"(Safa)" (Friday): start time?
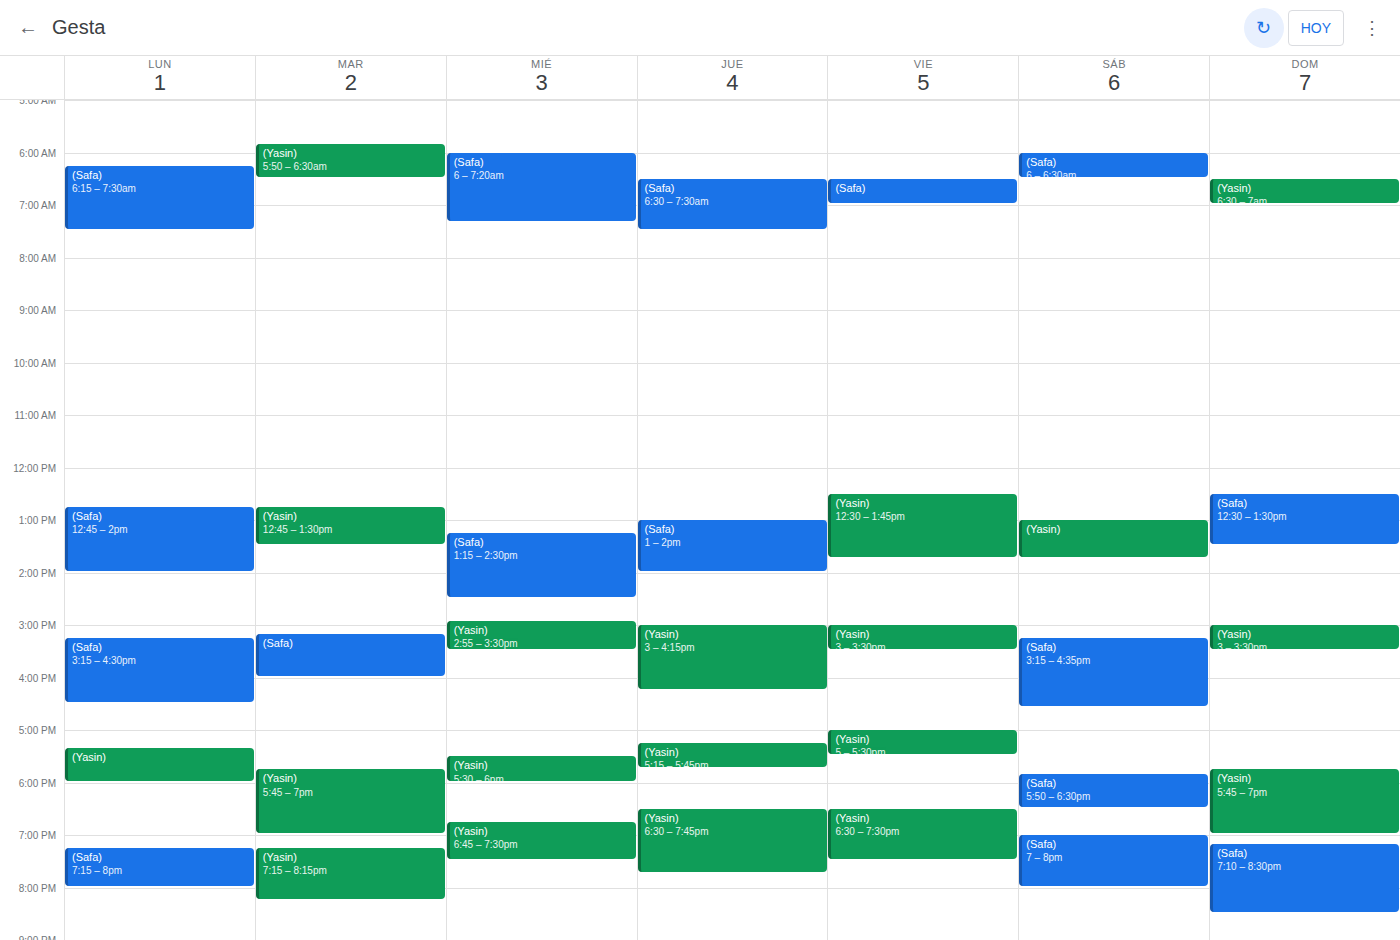
06:30